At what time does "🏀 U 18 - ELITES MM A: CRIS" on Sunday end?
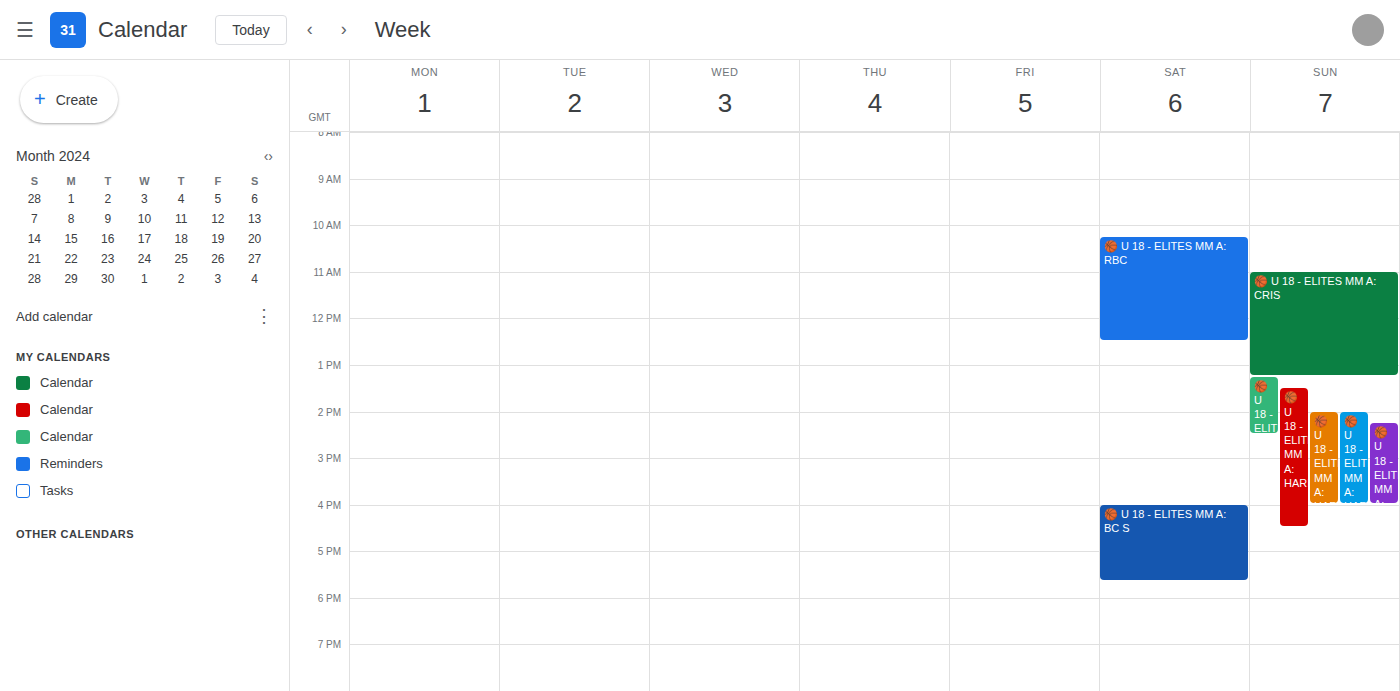
13:15